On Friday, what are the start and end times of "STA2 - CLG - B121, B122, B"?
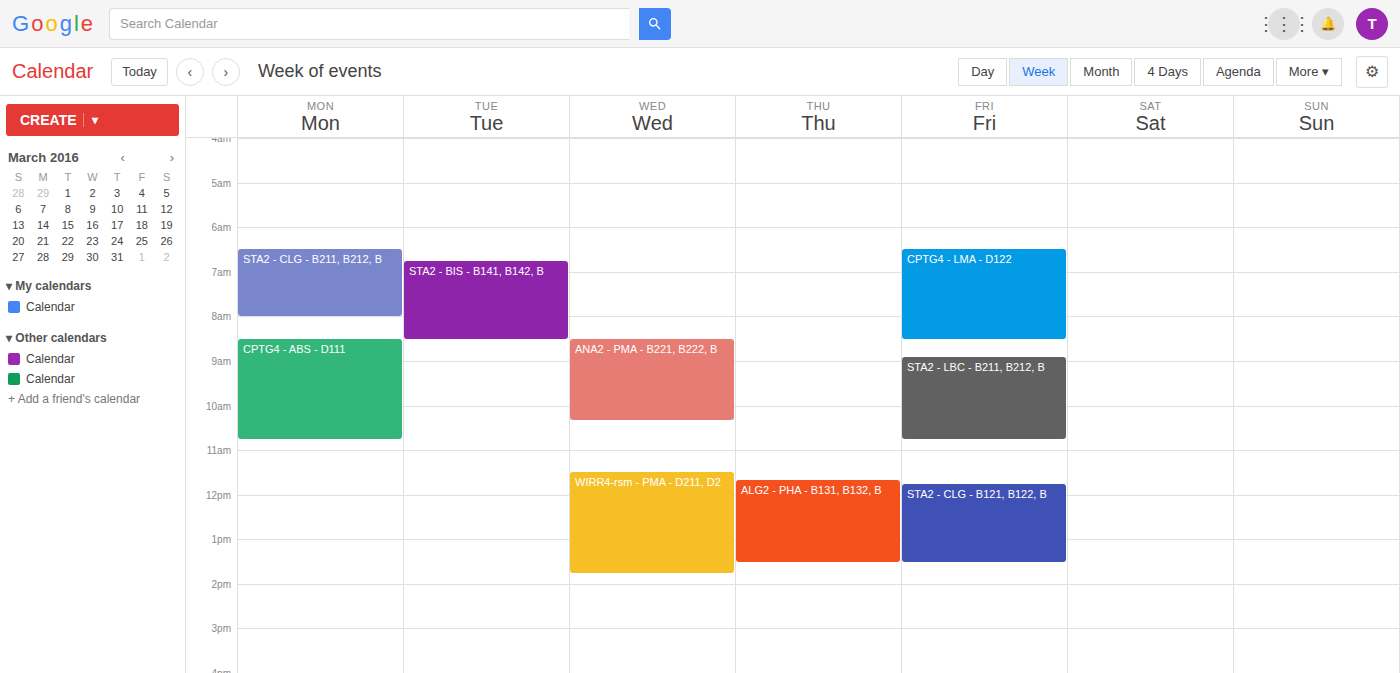
11:45 AM to 1:30 PM